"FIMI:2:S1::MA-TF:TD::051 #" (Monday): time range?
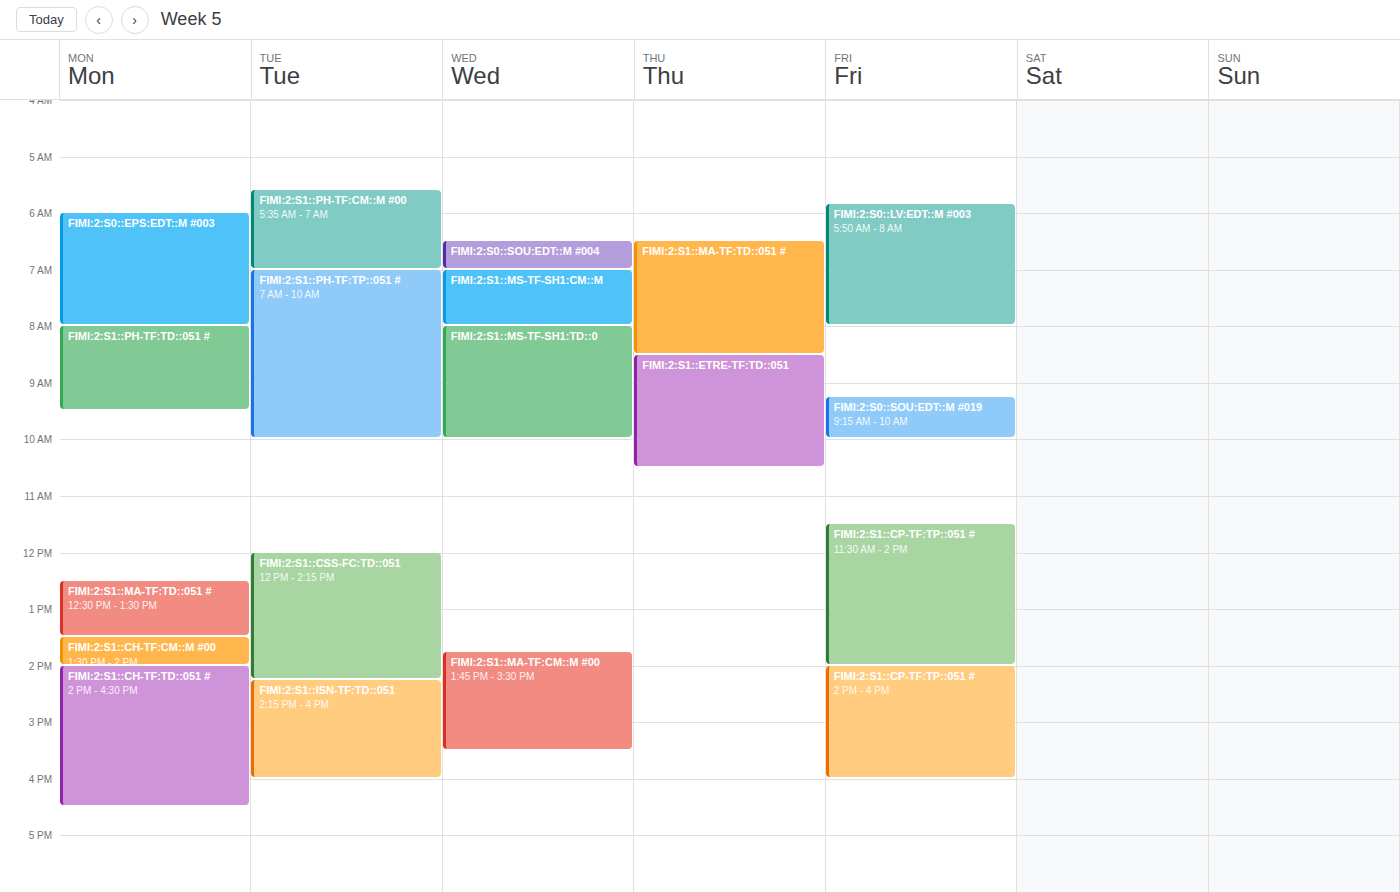
12:30 PM to 1:30 PM